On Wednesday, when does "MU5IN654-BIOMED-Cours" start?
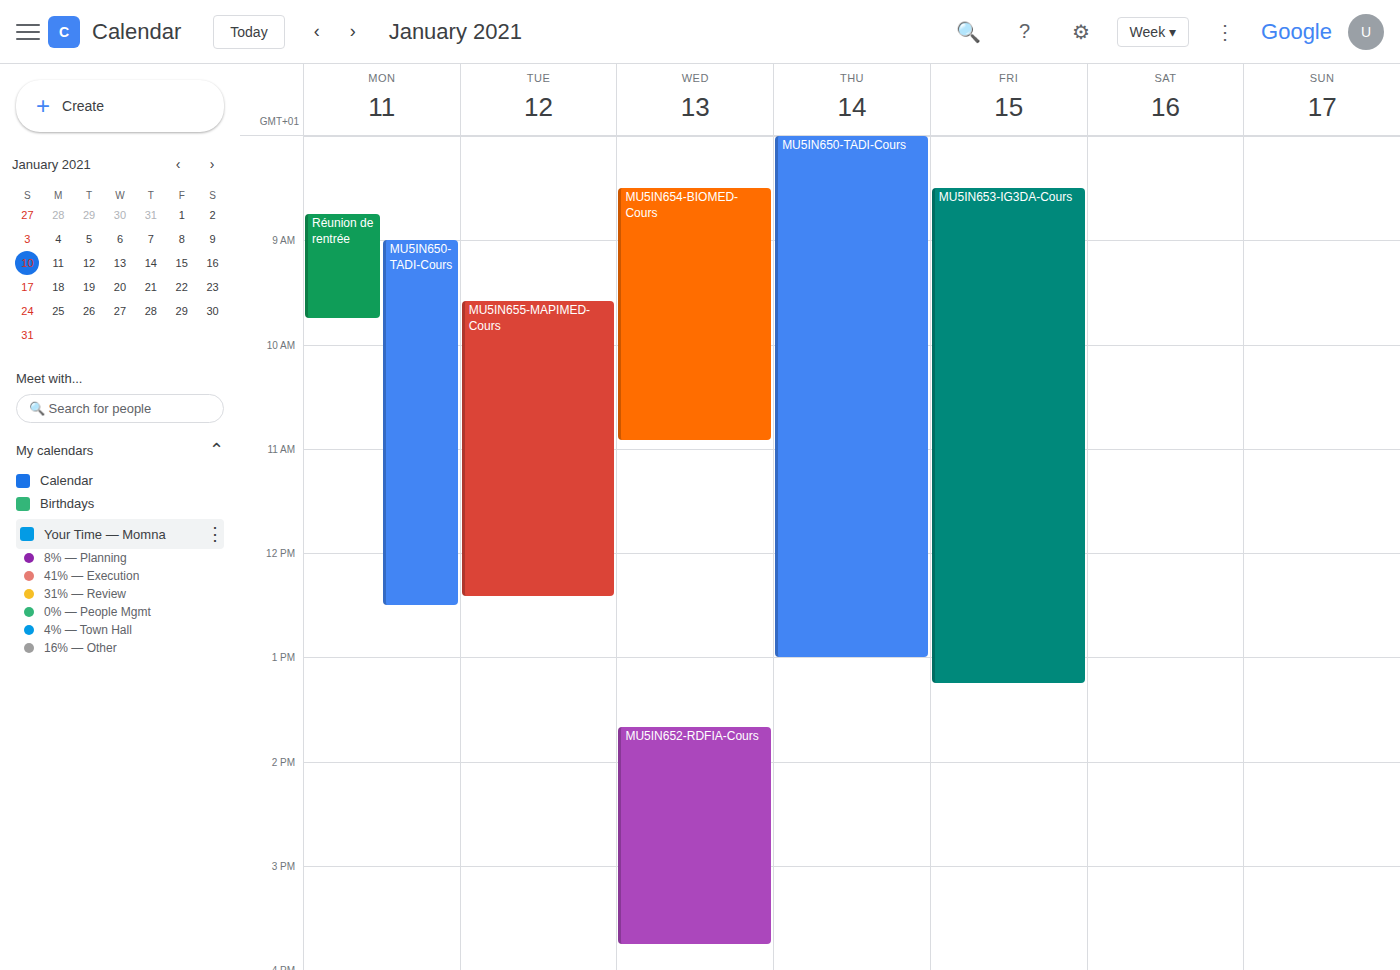
8:30 AM